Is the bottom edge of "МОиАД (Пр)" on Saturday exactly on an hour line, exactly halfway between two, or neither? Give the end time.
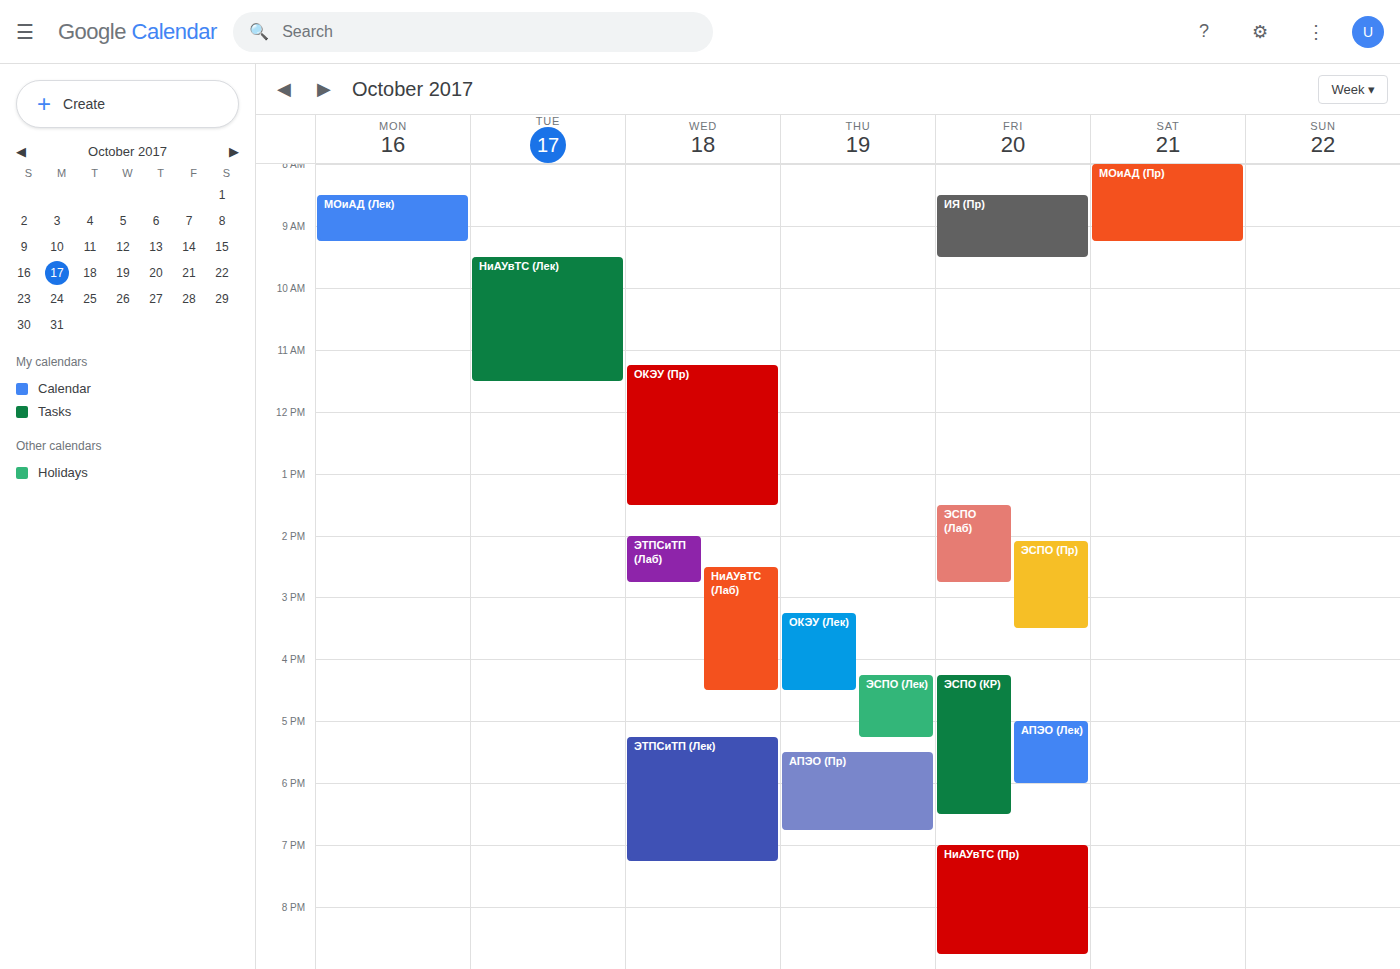
9:15 AM -- neither: a quarter of the way from the 9 AM line to the 10 AM line.